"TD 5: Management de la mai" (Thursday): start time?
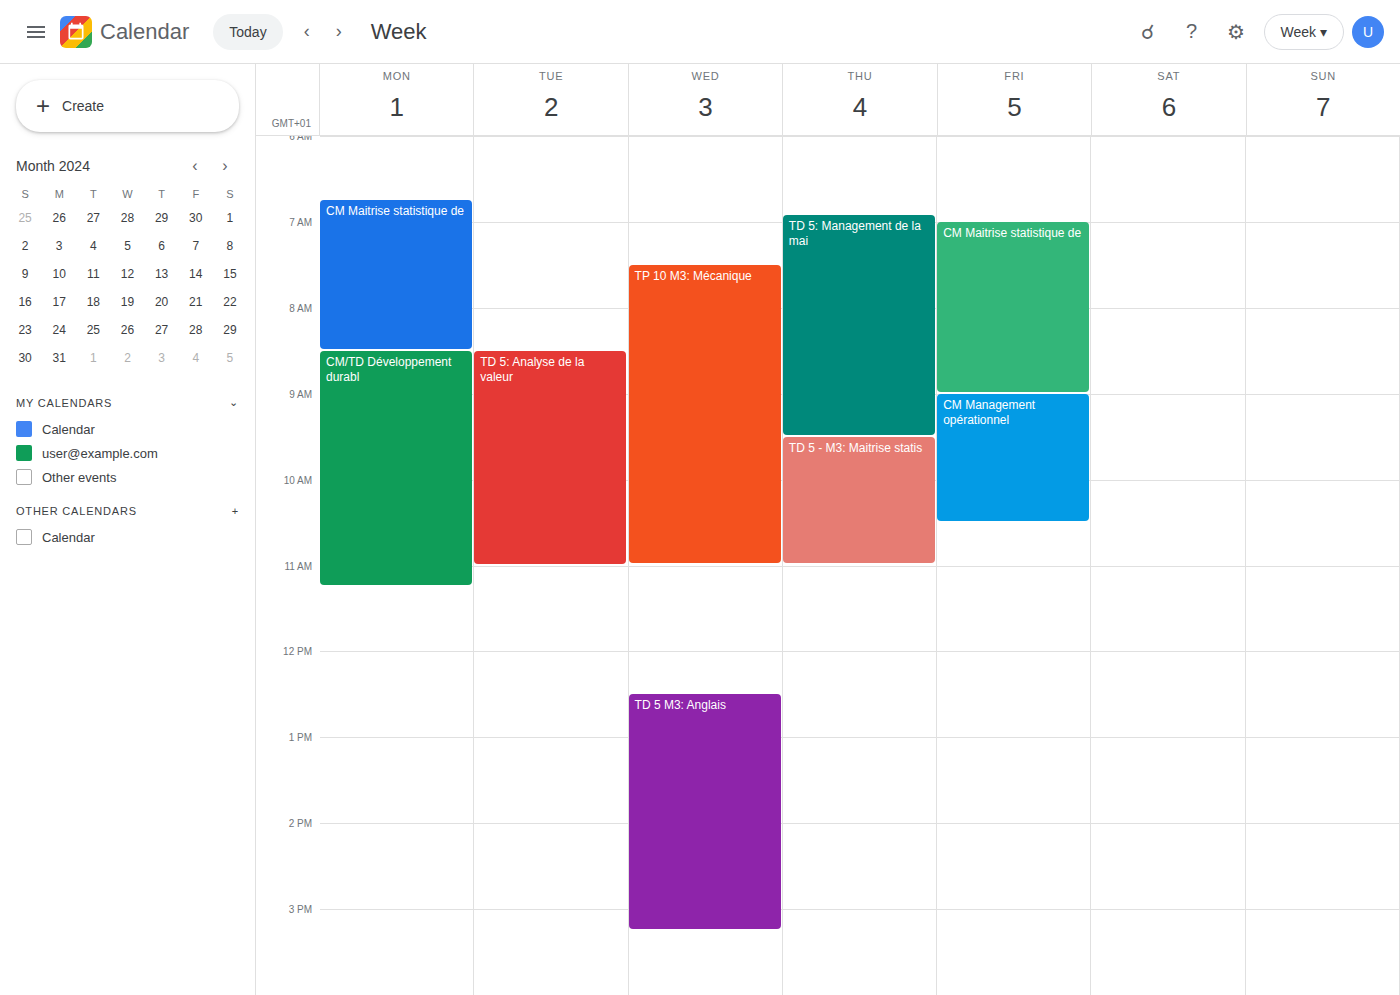
6:55 AM